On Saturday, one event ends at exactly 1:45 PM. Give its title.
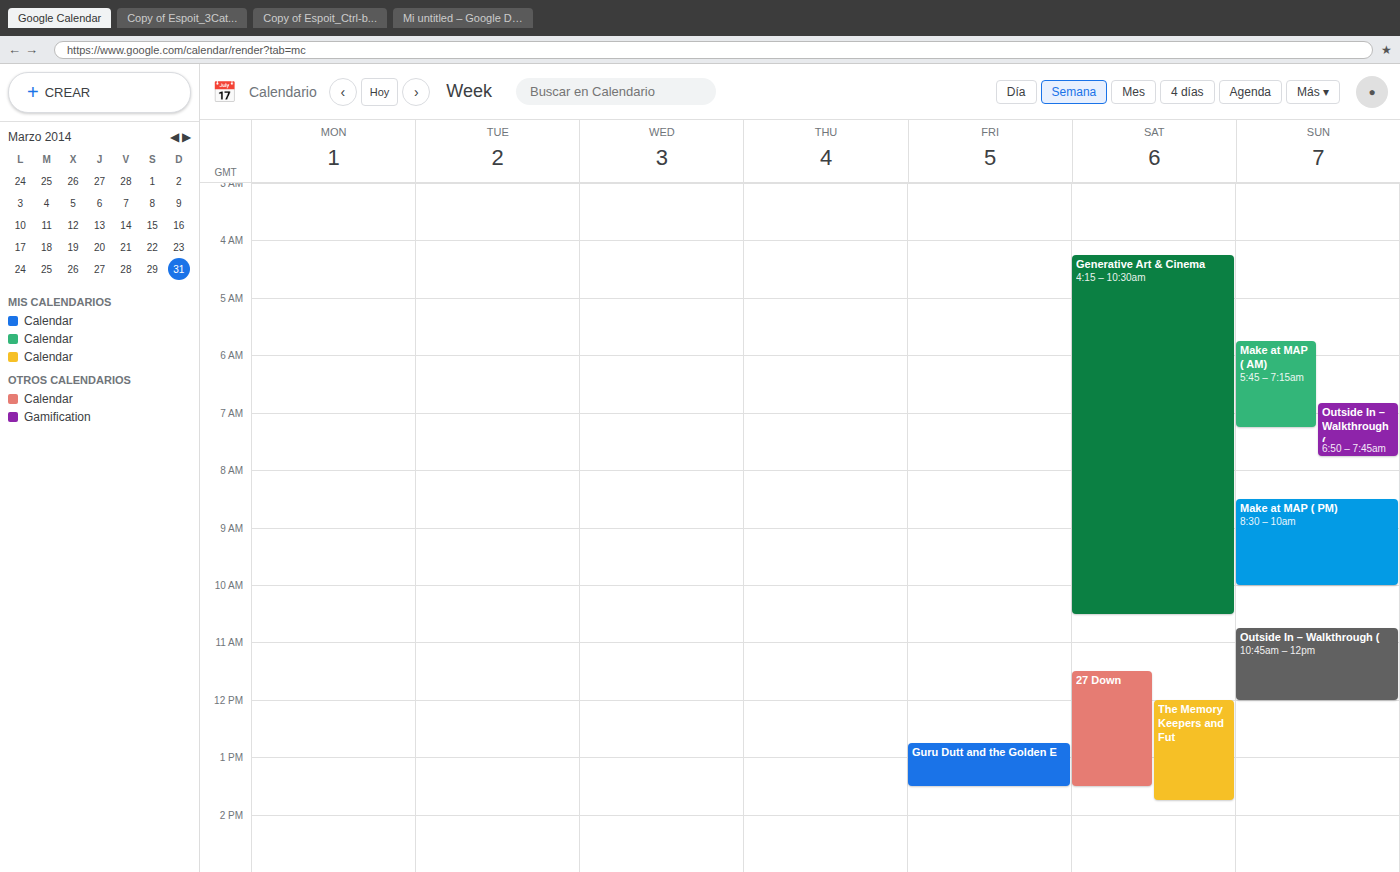
"The Memory Keepers and Fut"